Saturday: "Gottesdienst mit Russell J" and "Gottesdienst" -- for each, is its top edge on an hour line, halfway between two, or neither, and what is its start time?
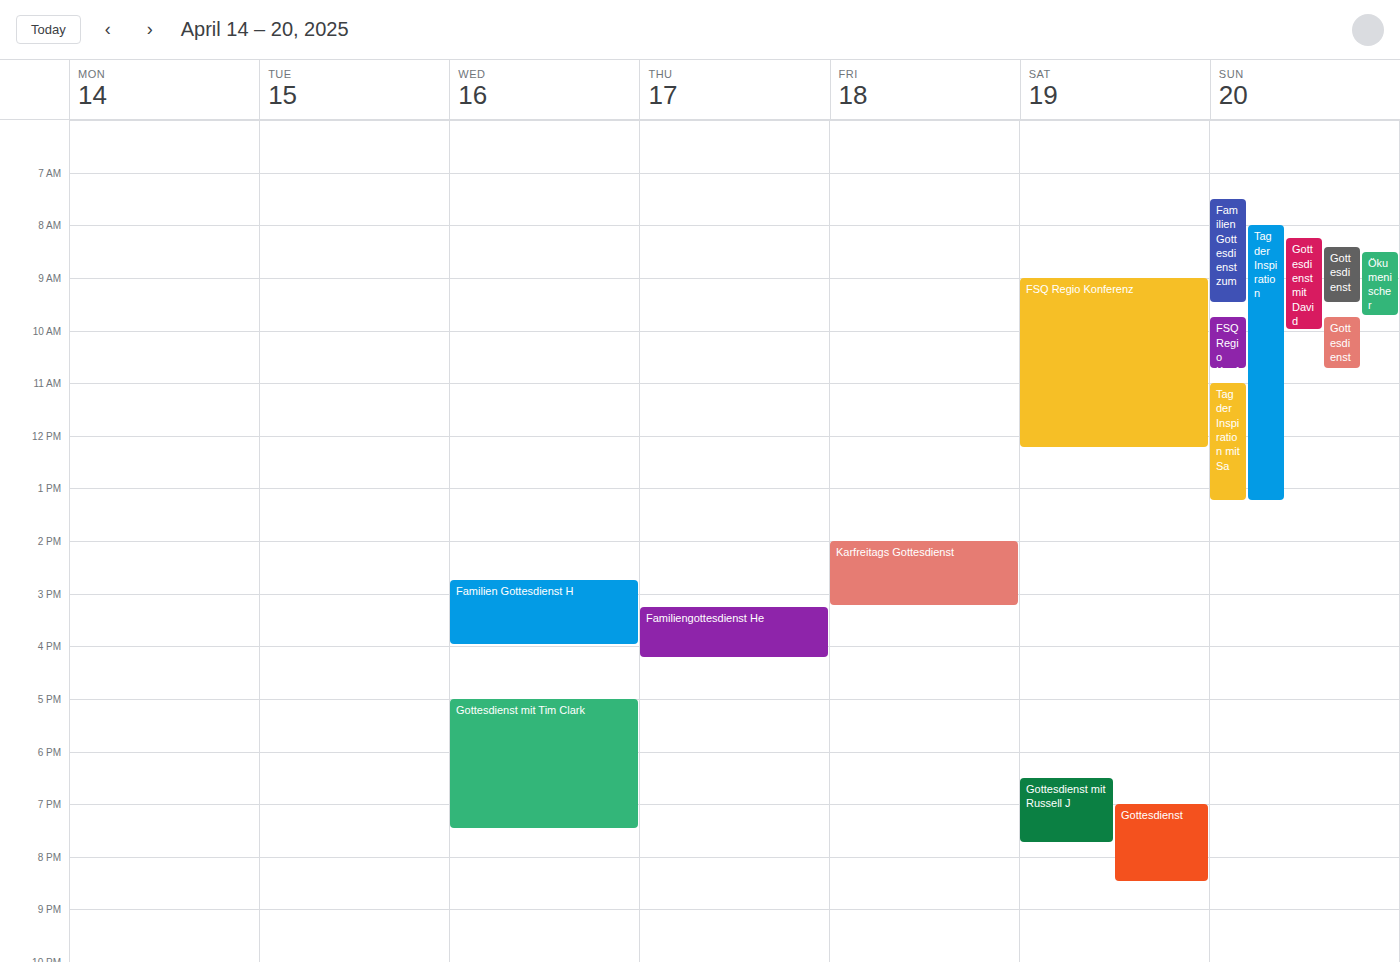
"Gottesdienst mit Russell J": 18:30, halfway between the 18:00 and 19:00 lines. "Gottesdienst": 19:00, exactly on the 19:00 line.